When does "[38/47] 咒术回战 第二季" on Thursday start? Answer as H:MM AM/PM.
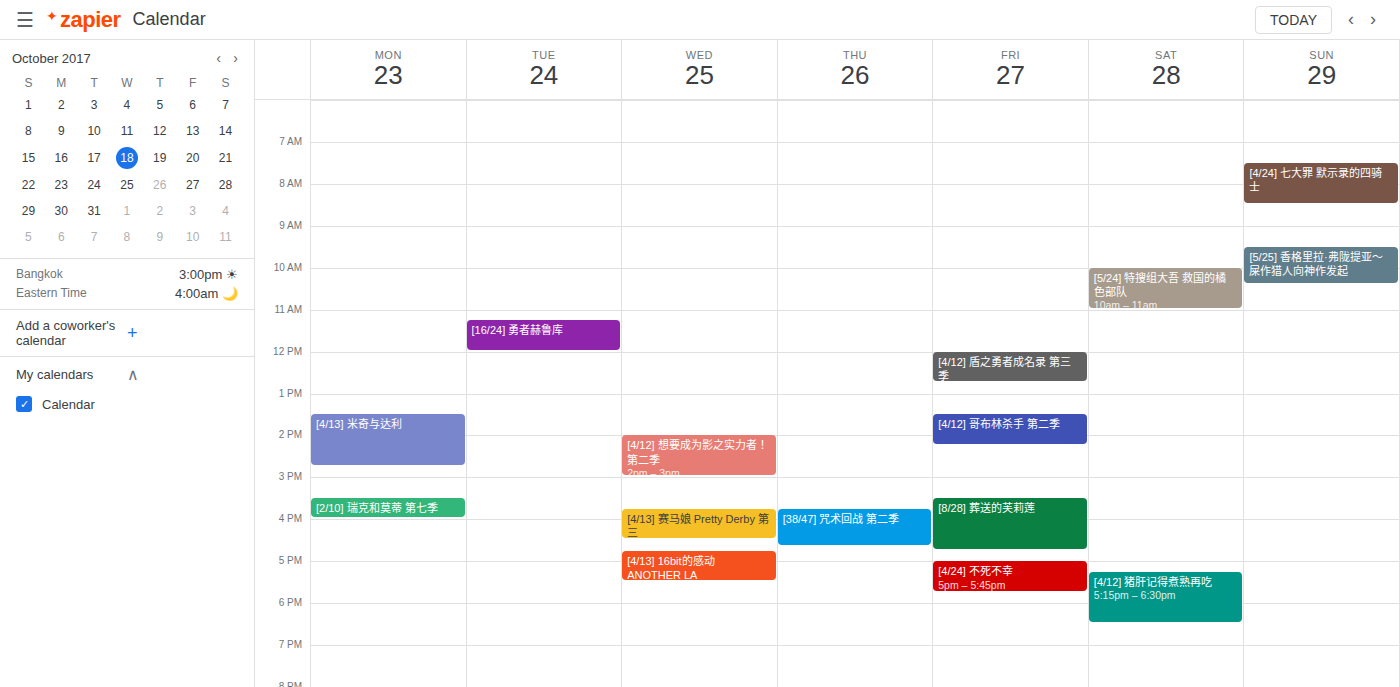
3:45 PM